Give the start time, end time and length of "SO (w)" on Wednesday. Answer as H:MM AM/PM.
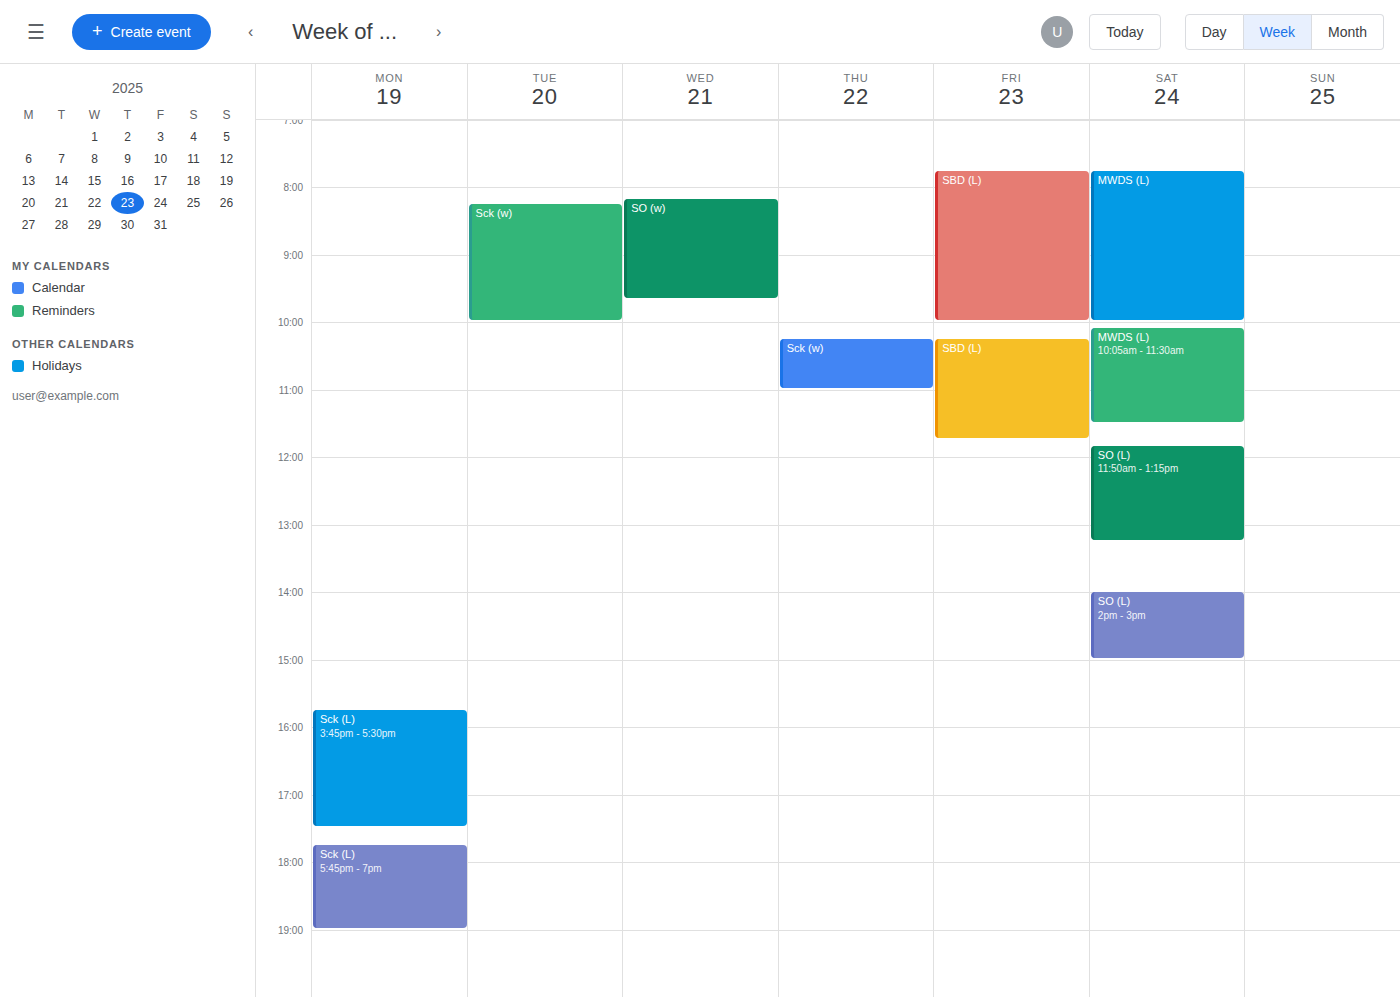
8:10 AM to 9:40 AM, 1 hour 30 minutes